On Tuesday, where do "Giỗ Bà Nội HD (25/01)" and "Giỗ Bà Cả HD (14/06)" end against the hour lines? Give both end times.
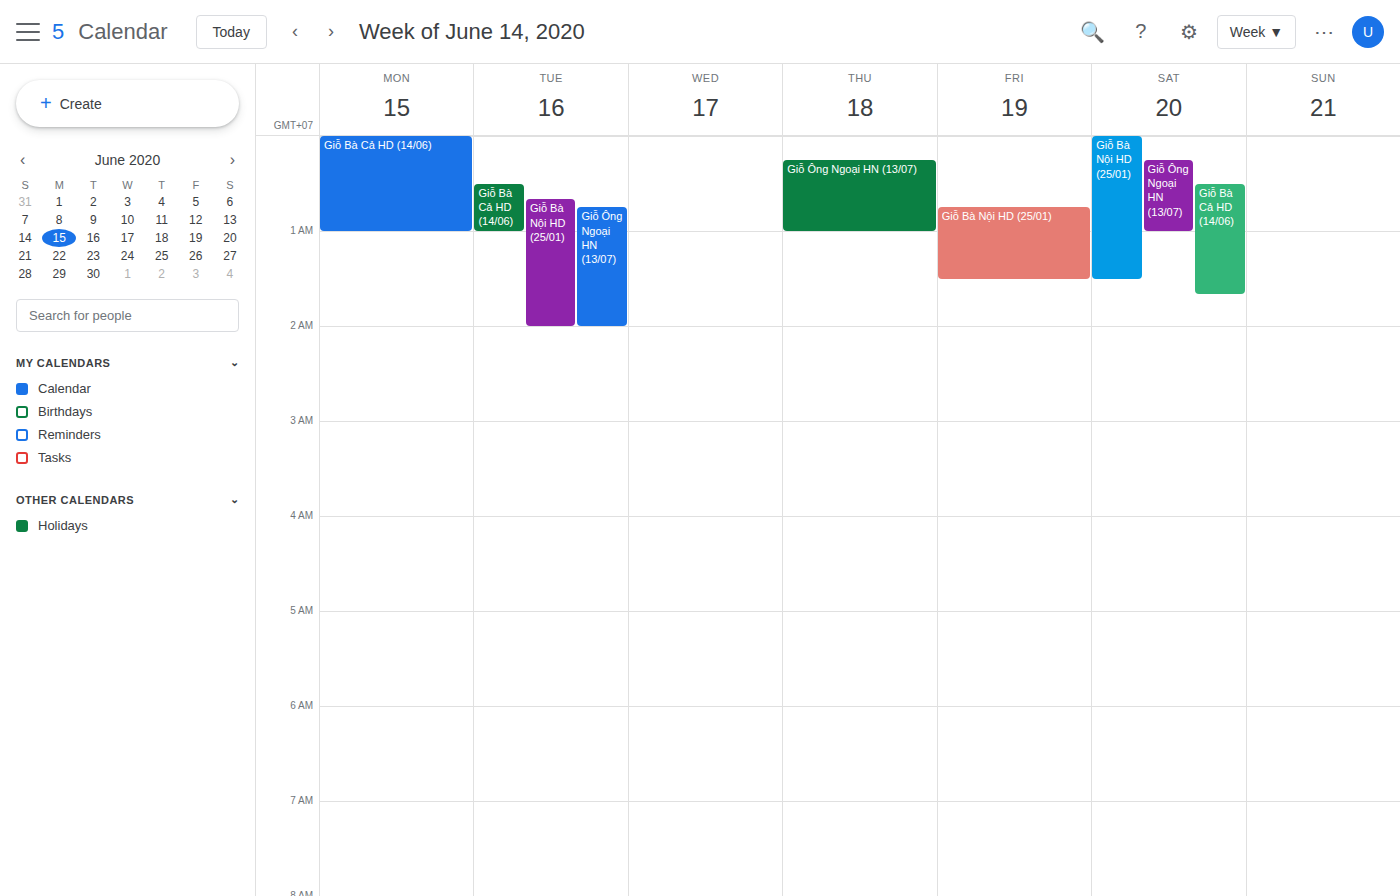
"Giỗ Bà Nội HD (25/01)": 02:00, exactly on the 02:00 line. "Giỗ Bà Cả HD (14/06)": 01:00, exactly on the 01:00 line.